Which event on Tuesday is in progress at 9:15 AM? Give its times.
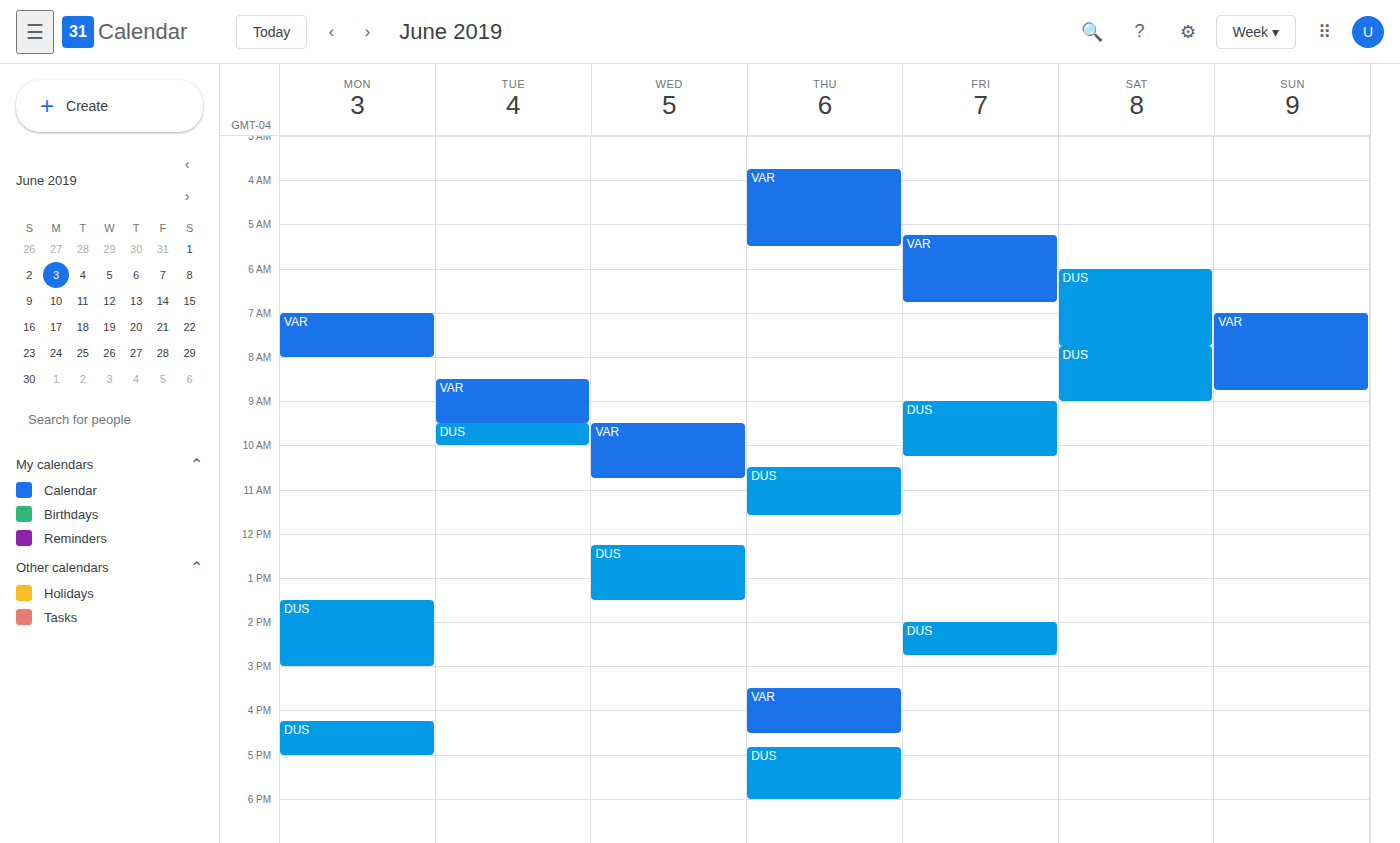
"VAR", 8:30 AM to 9:30 AM